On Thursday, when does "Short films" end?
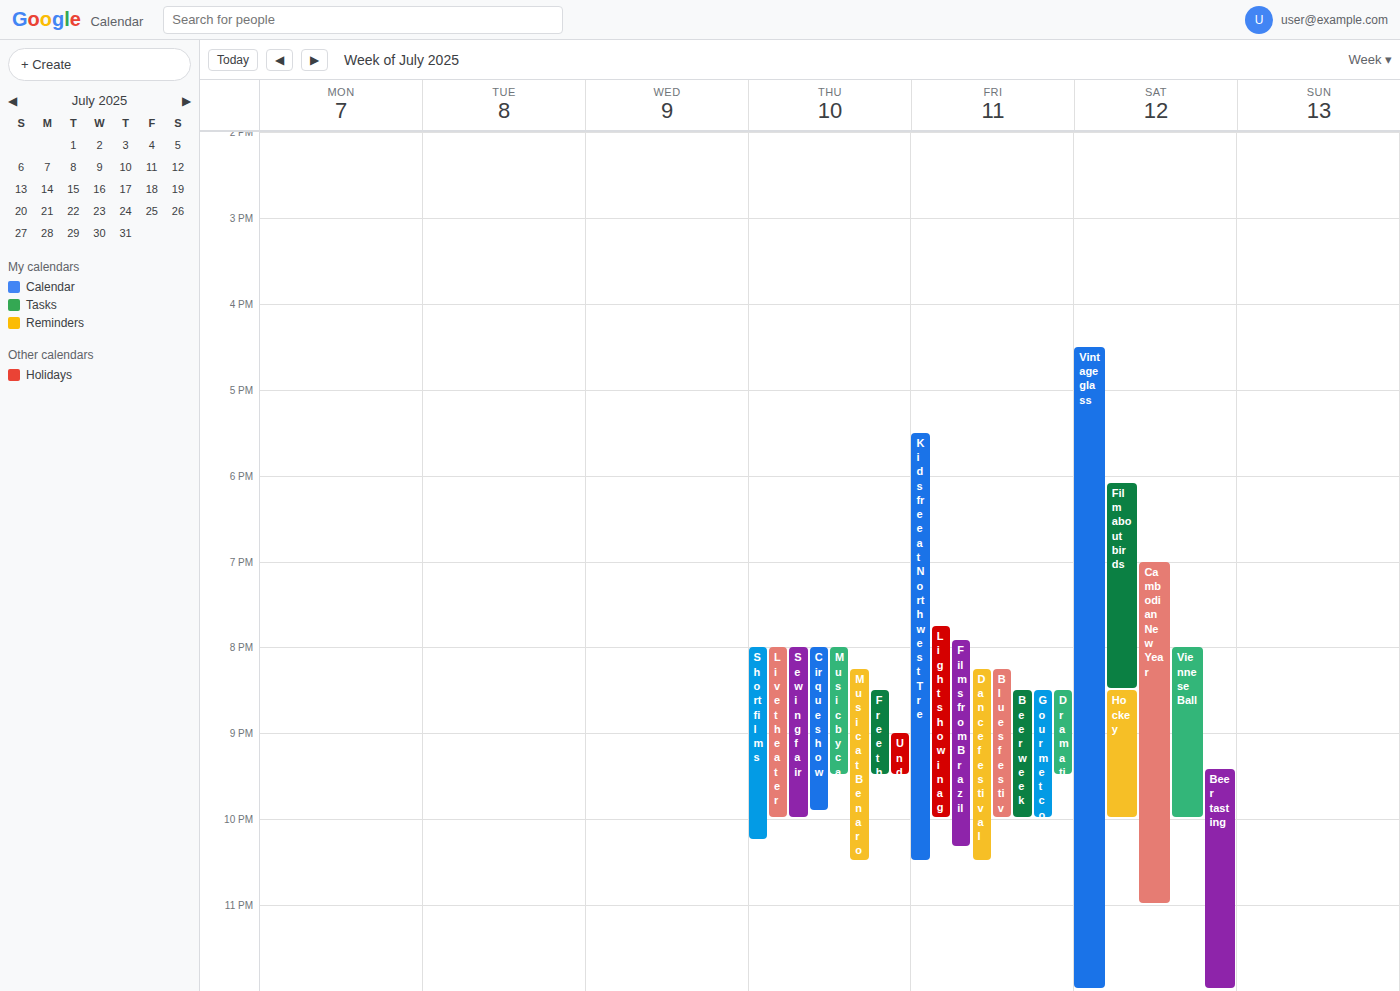
10:15 PM